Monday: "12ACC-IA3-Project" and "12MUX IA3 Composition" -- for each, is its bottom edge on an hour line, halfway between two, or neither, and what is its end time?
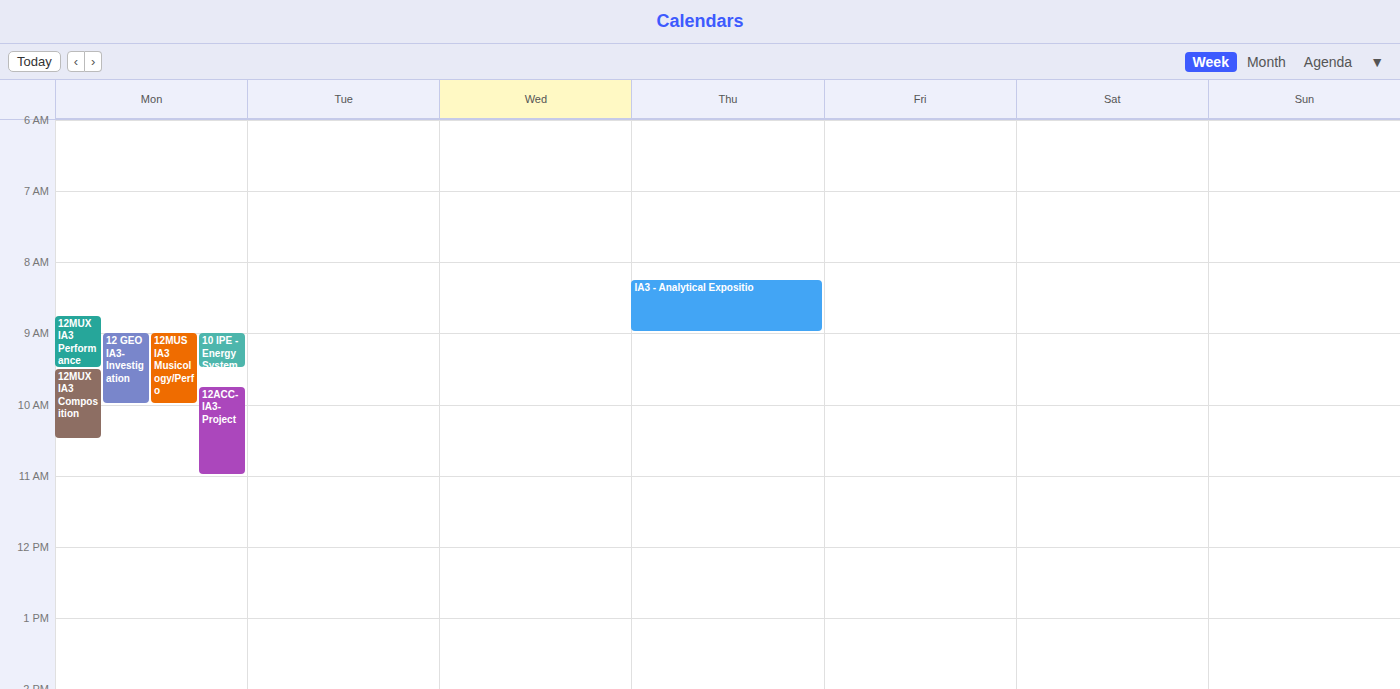
"12ACC-IA3-Project": 11:00, exactly on the 11:00 line. "12MUX IA3 Composition": 10:30, halfway between the 10:00 and 11:00 lines.